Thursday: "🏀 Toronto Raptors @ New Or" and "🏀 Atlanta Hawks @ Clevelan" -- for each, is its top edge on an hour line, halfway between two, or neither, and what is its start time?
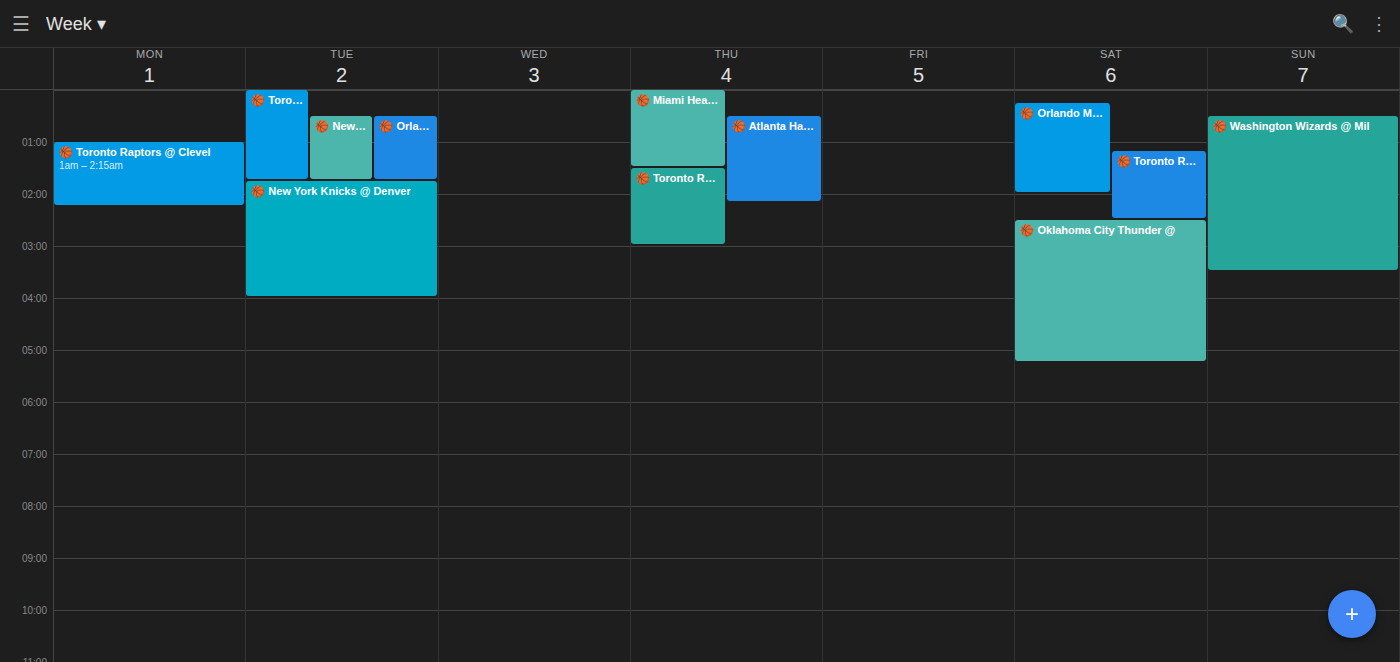
"🏀 Toronto Raptors @ New Or": 1:30 AM, halfway between the 1 AM and 2 AM lines. "🏀 Atlanta Hawks @ Clevelan": 12:30 AM, halfway between the 12 AM and 1 AM lines.